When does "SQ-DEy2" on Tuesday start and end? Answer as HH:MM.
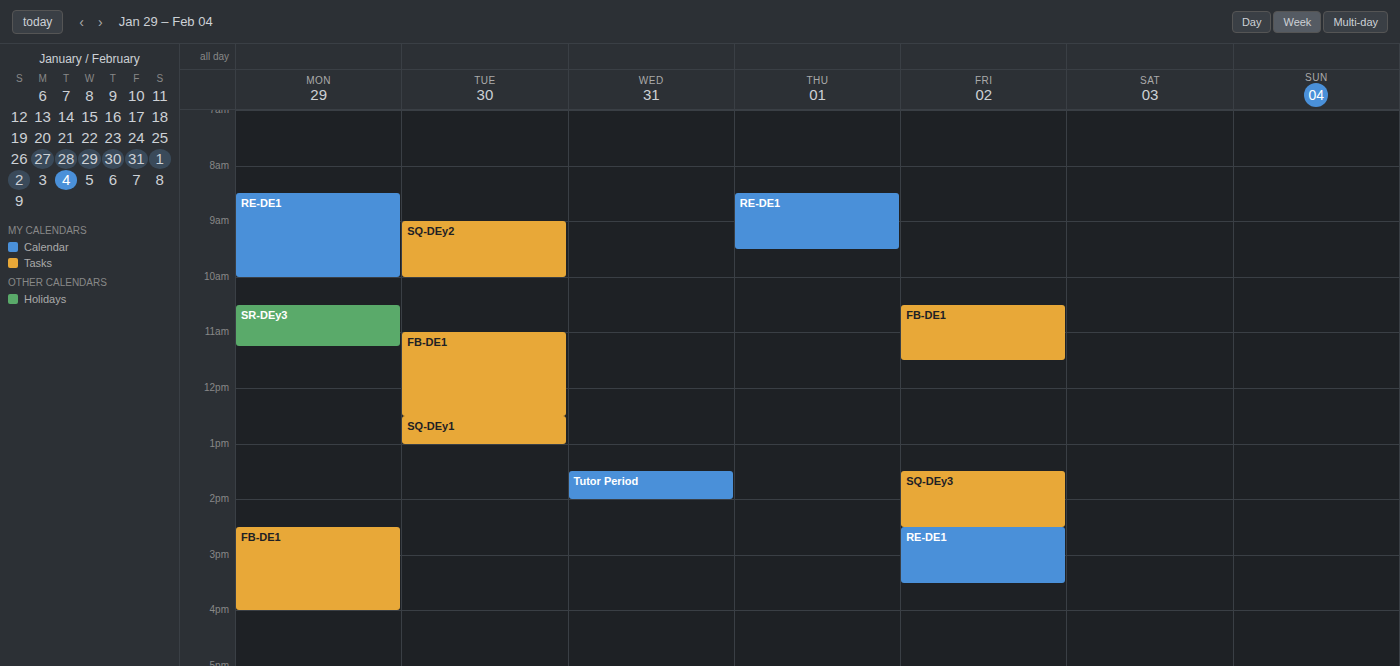
09:00 to 10:00